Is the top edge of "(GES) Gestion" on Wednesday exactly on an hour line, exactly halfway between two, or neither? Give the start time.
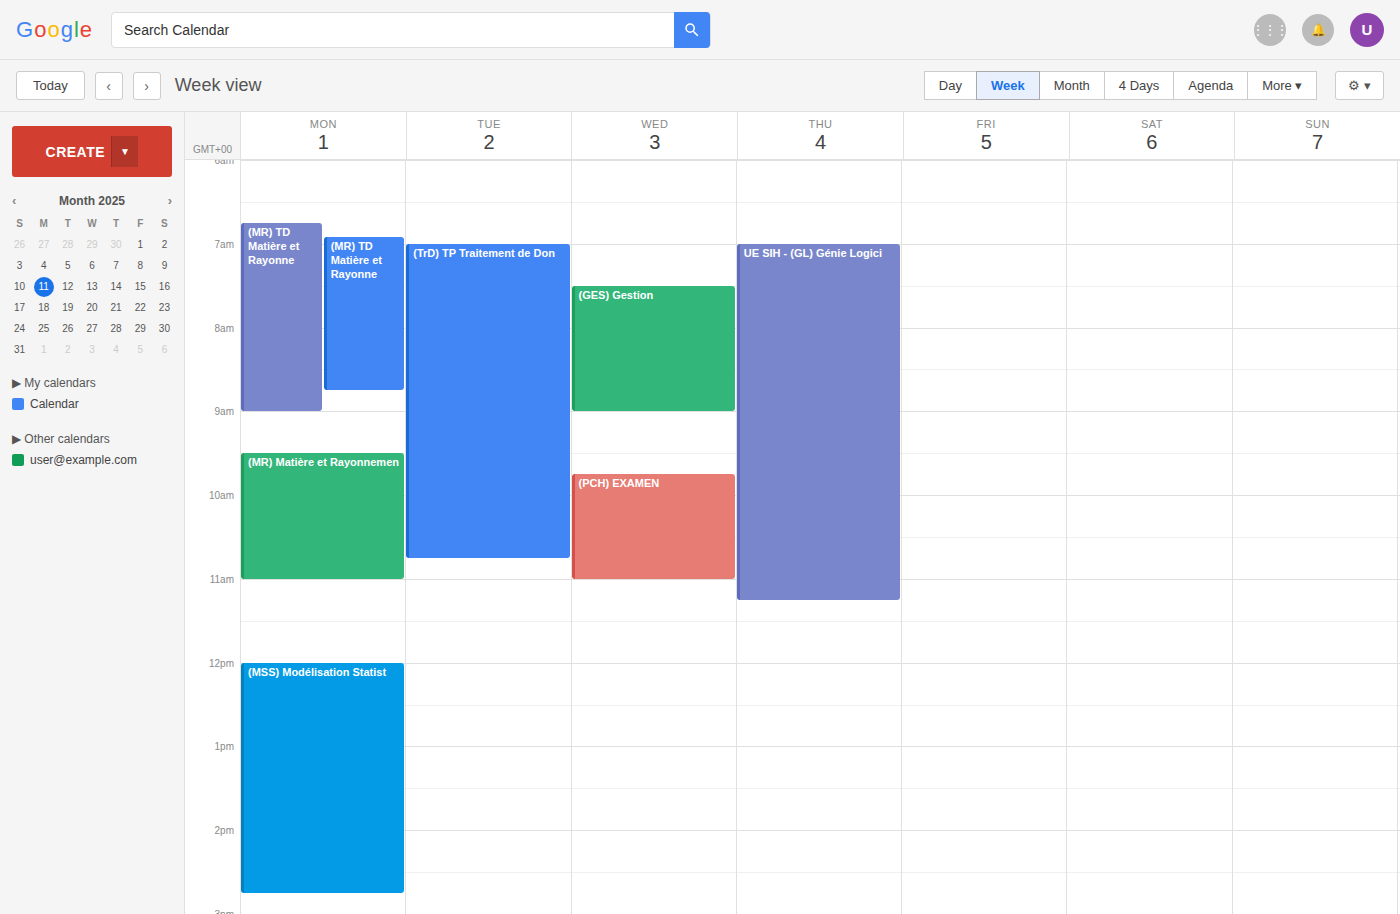
07:30 -- halfway between the 07:00 and 08:00 lines.